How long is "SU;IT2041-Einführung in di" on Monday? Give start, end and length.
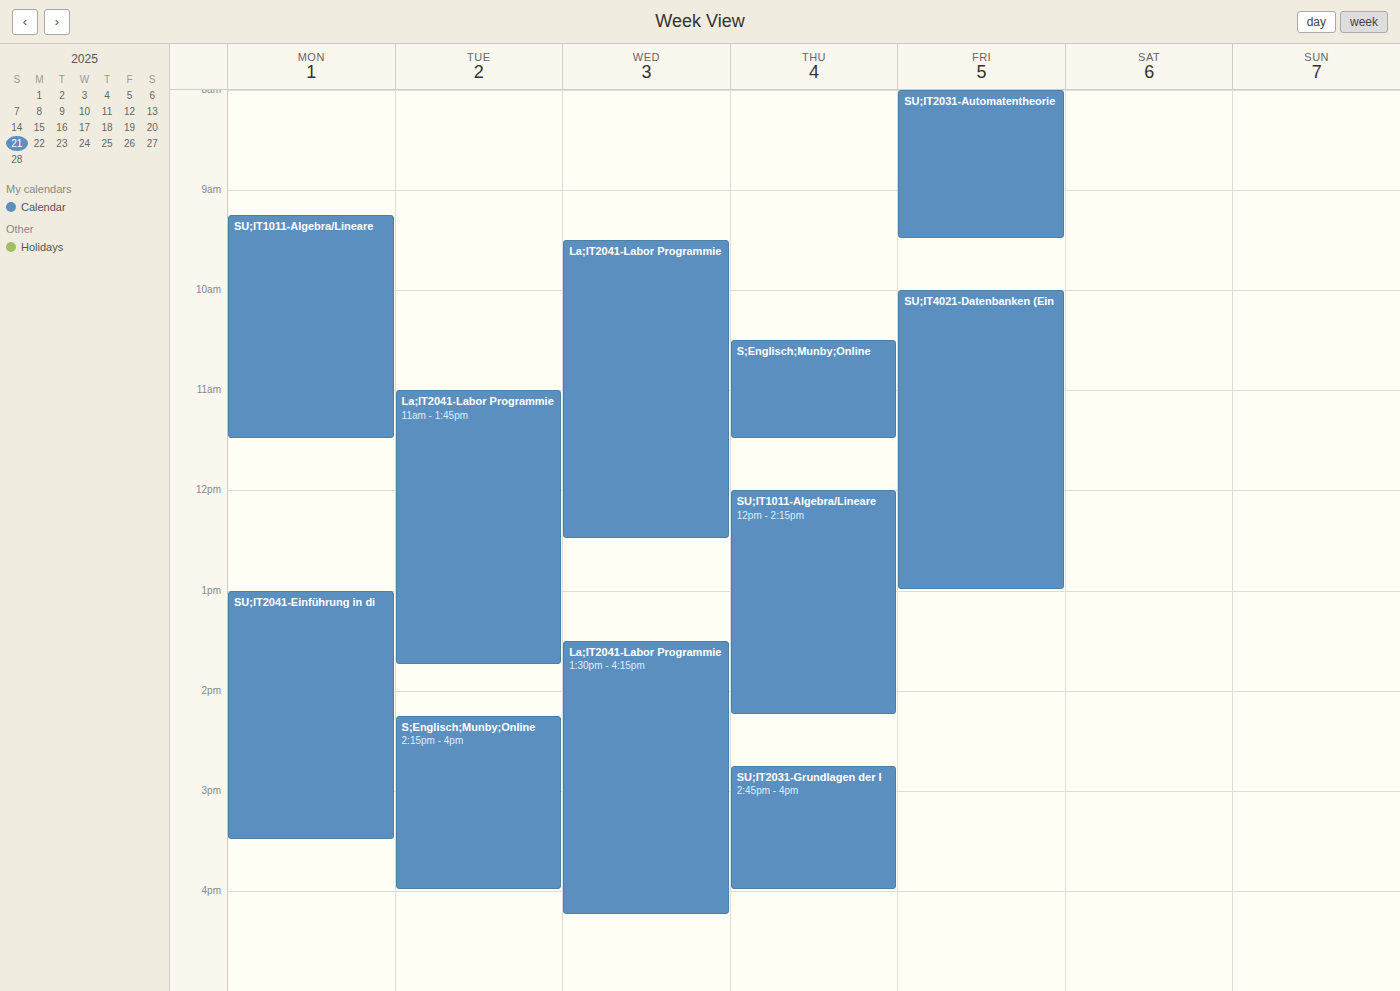
1:00 PM to 3:30 PM, 2 hours 30 minutes